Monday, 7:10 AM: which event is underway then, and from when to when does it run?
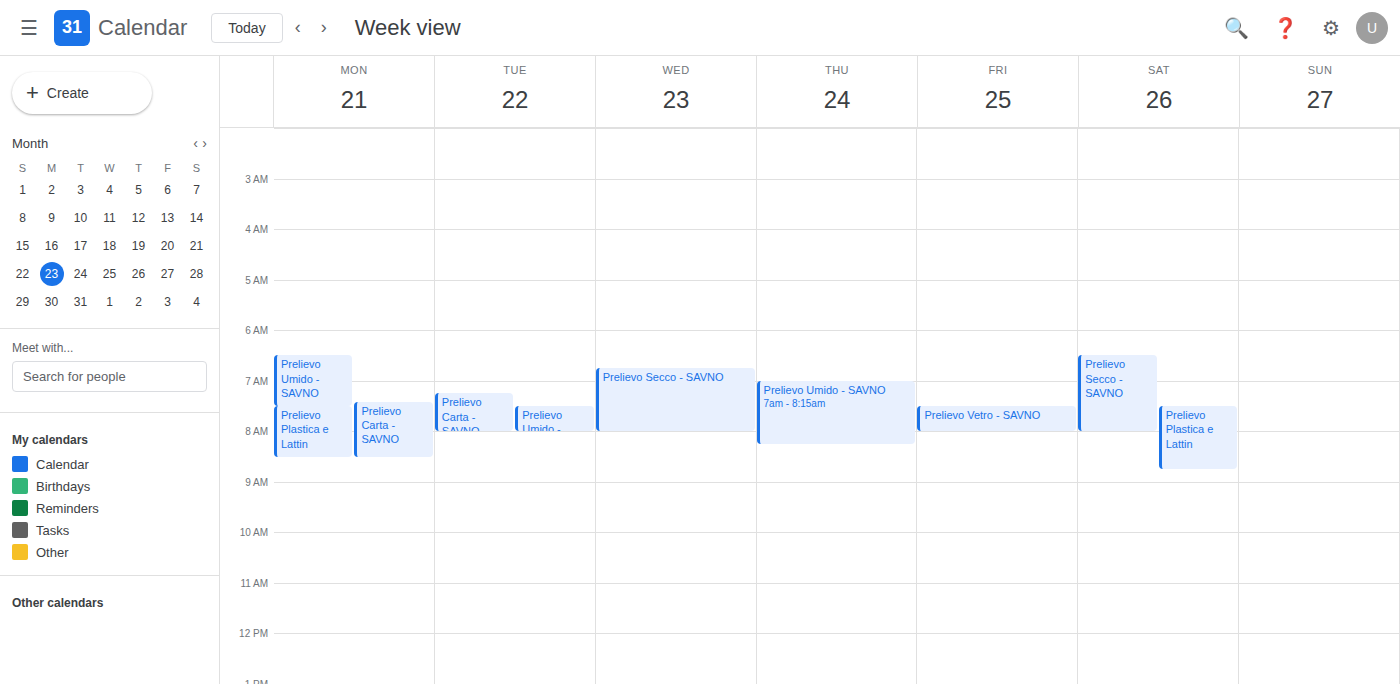
"Prelievo Umido - SAVNO", 6:30 AM to 7:30 AM